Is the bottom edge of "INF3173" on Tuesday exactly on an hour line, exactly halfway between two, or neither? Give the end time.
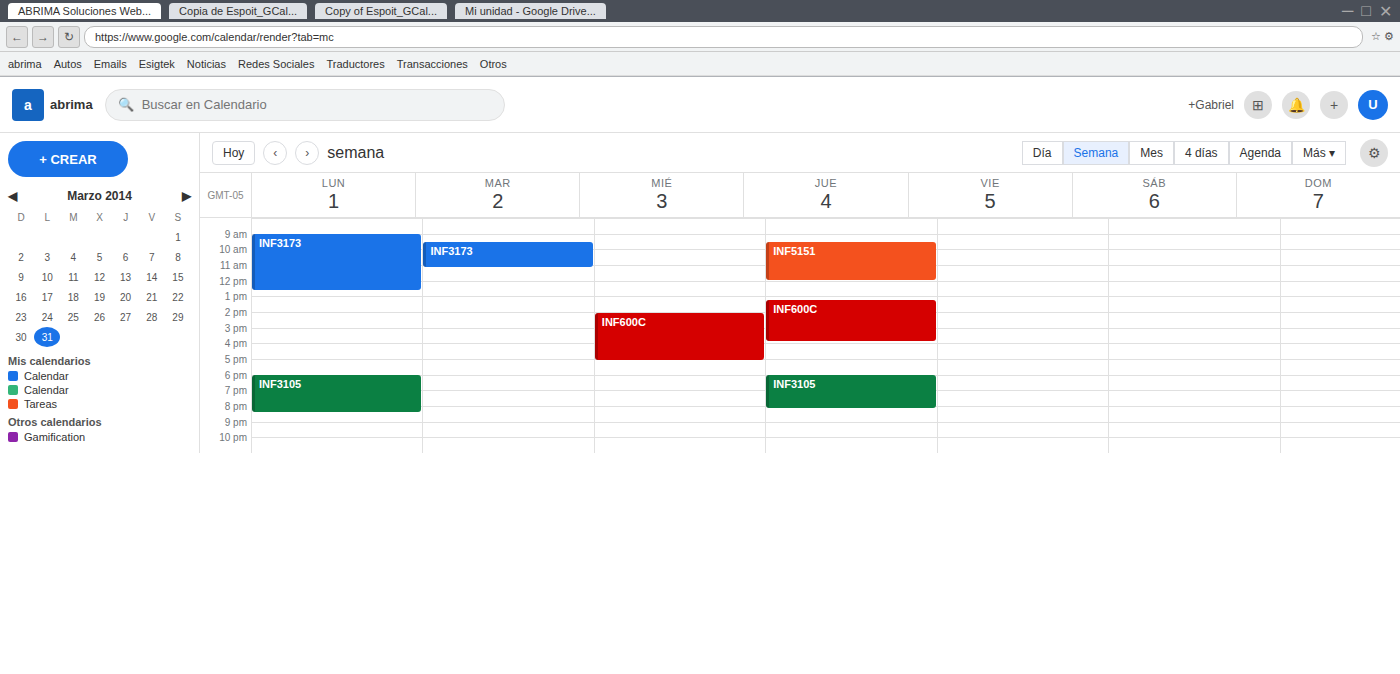
11:15 AM -- neither: a quarter of the way from the 11 AM line to the 12 PM line.